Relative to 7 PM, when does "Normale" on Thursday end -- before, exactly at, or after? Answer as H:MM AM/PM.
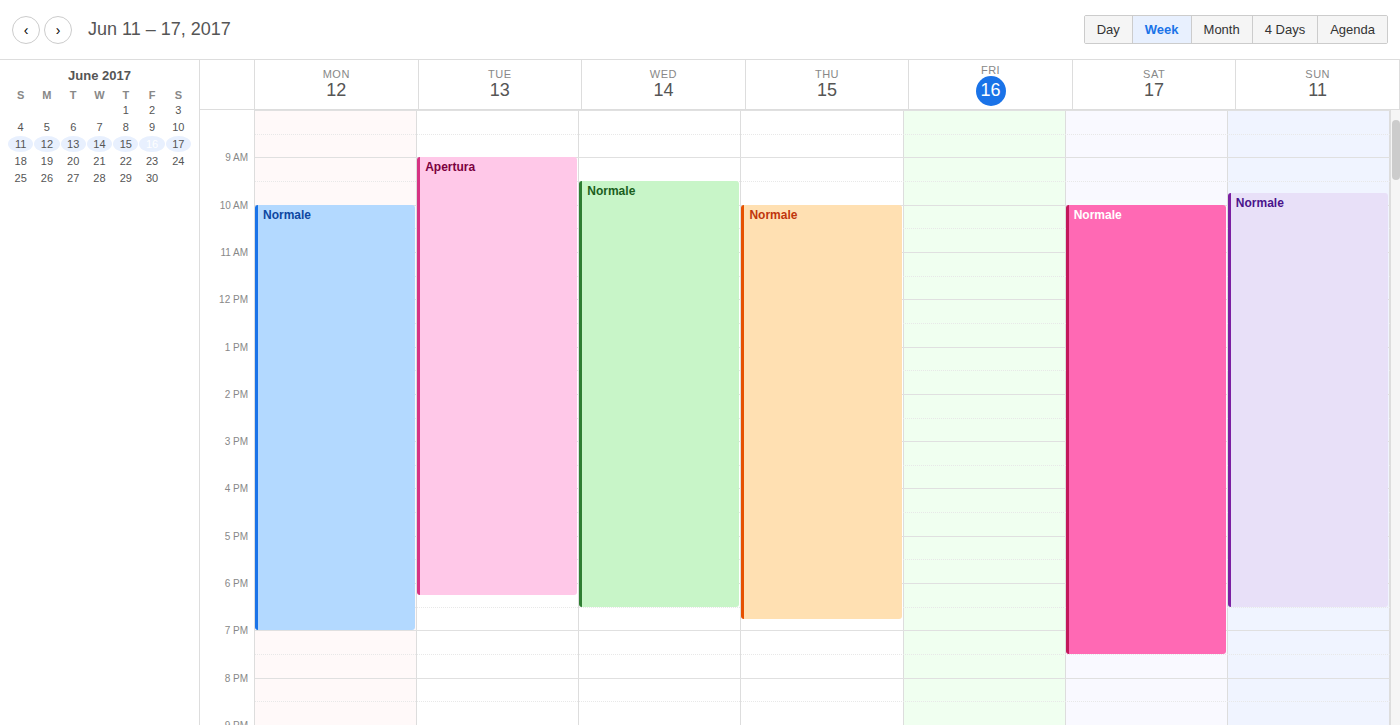
6:45 PM -- before 7 PM, 15 minutes above the 7 PM line.